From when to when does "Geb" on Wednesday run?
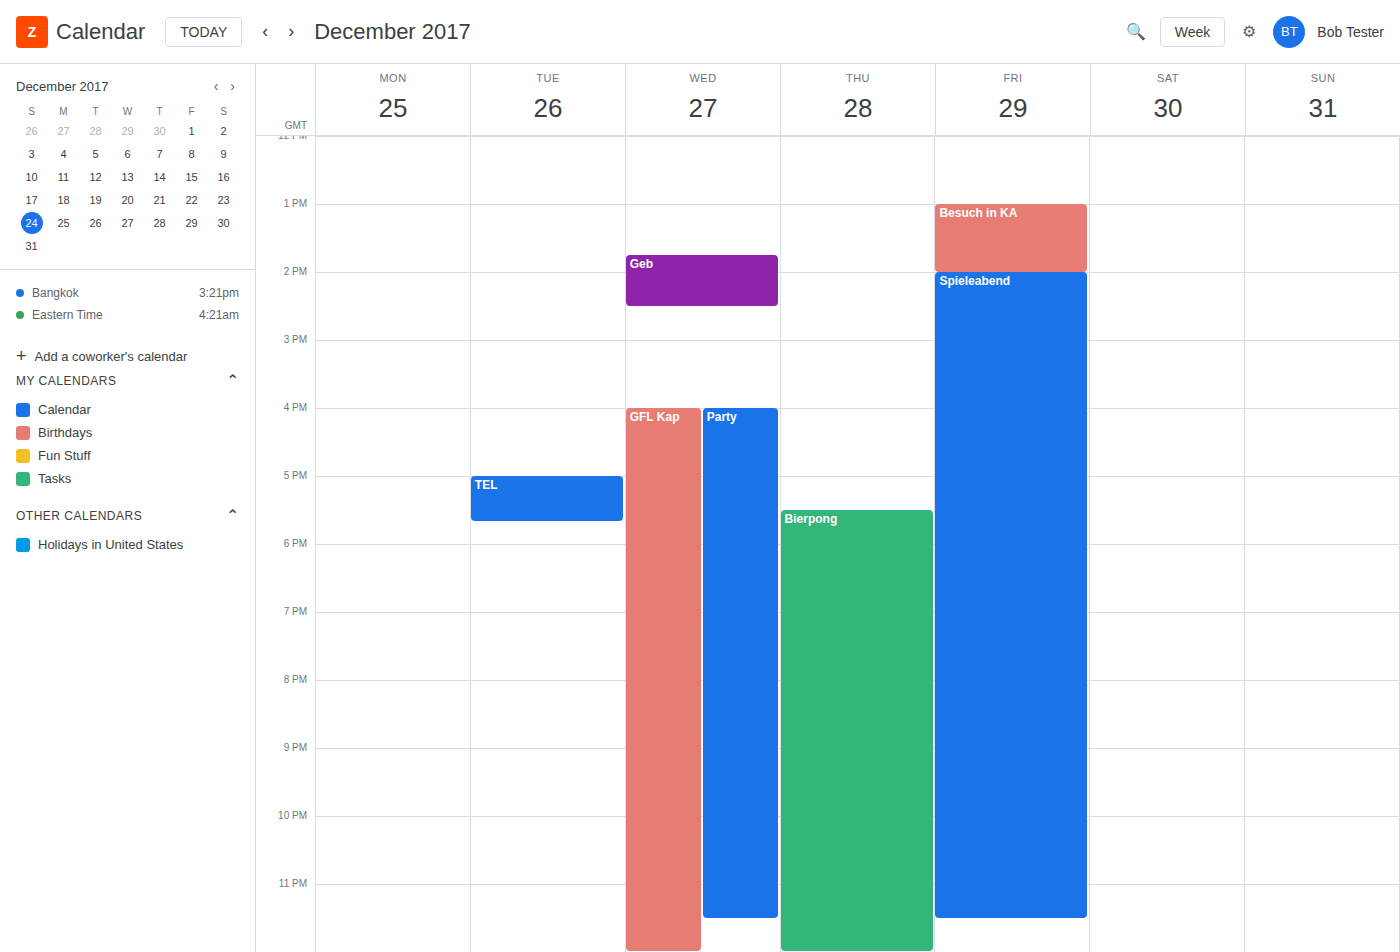
13:45 to 14:30